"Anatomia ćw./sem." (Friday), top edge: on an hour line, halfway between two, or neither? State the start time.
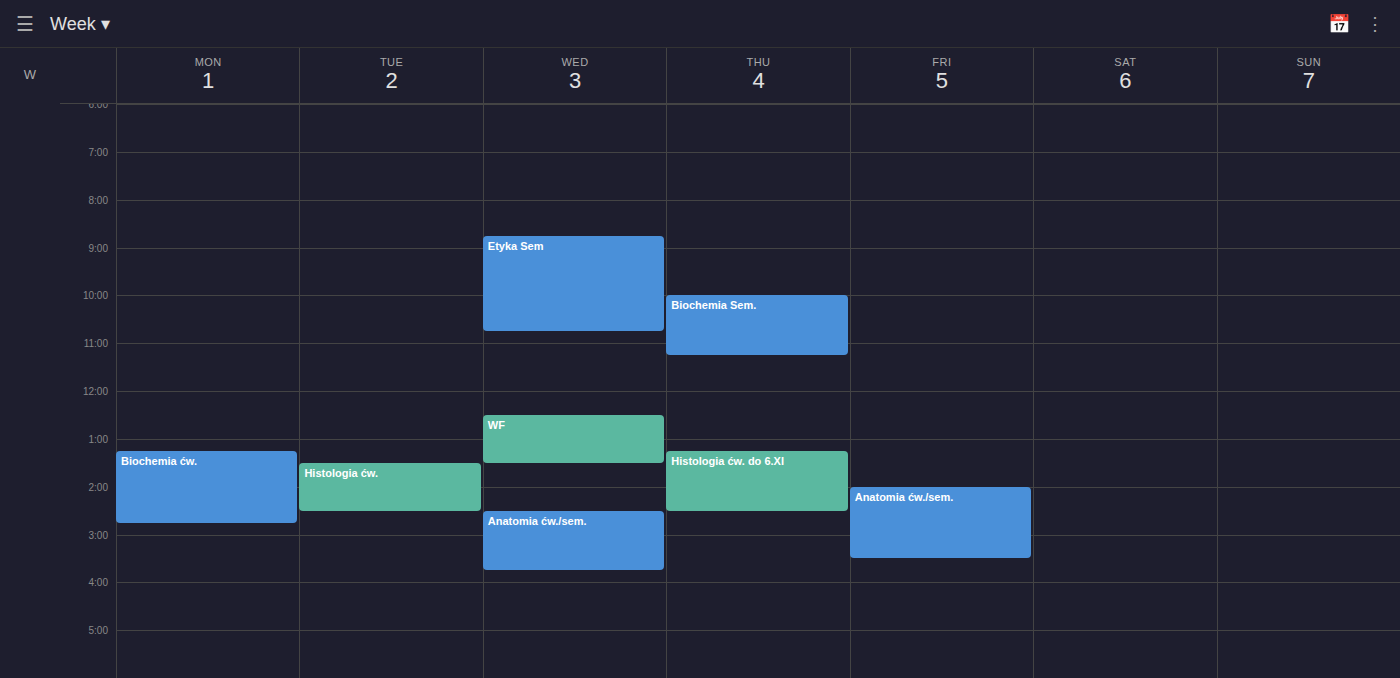
2:00 PM -- exactly on the 2 PM line.